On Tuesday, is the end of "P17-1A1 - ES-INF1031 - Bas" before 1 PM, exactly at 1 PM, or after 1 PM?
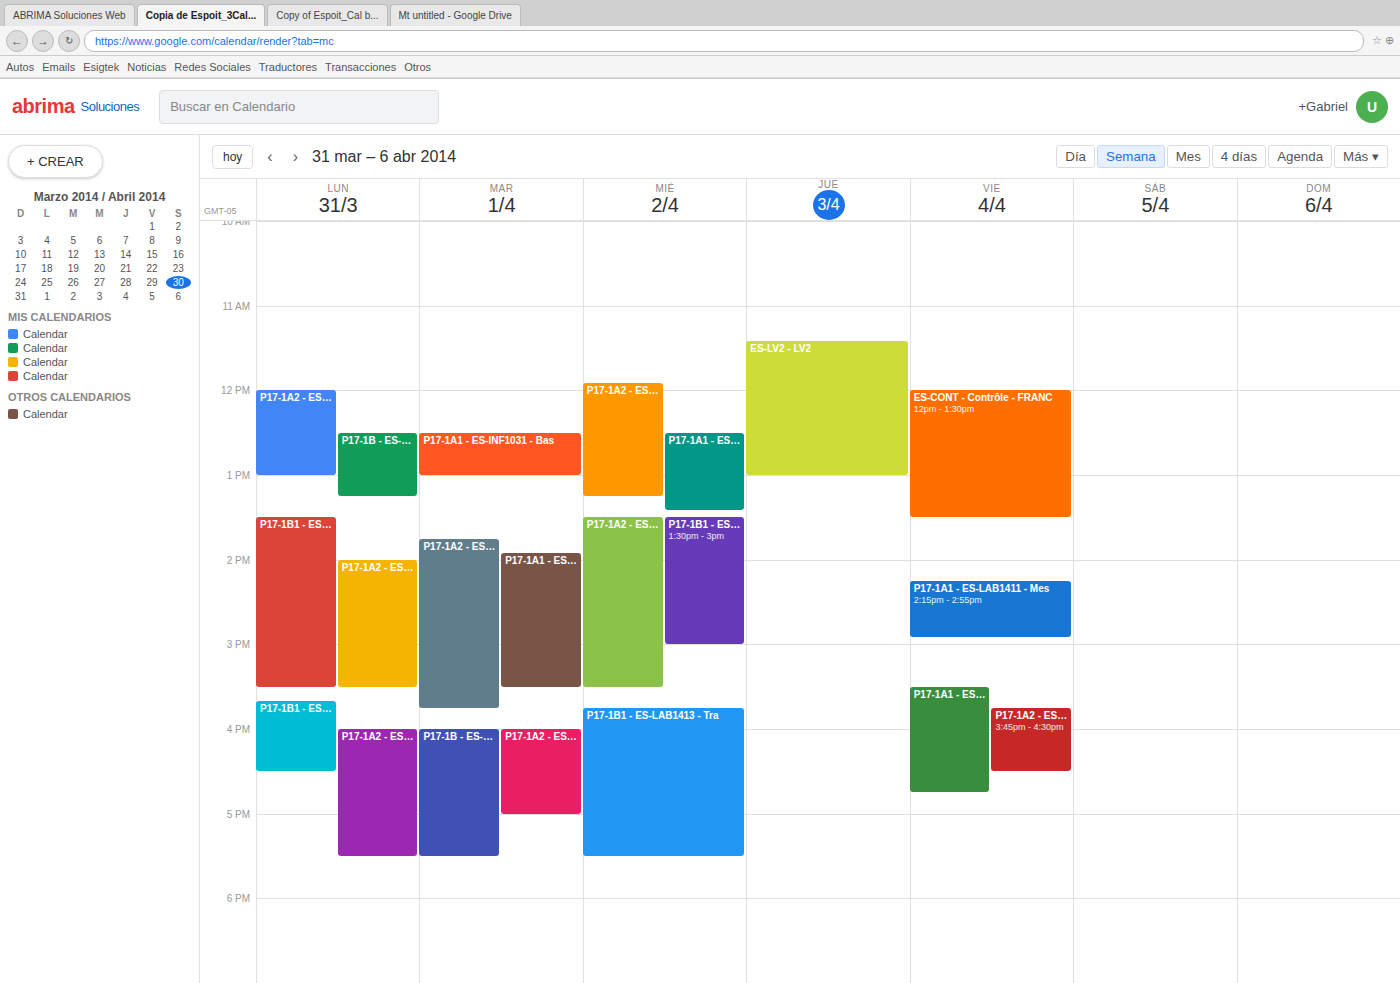
1:00 PM -- exactly at 1 PM, on the 1 PM line.